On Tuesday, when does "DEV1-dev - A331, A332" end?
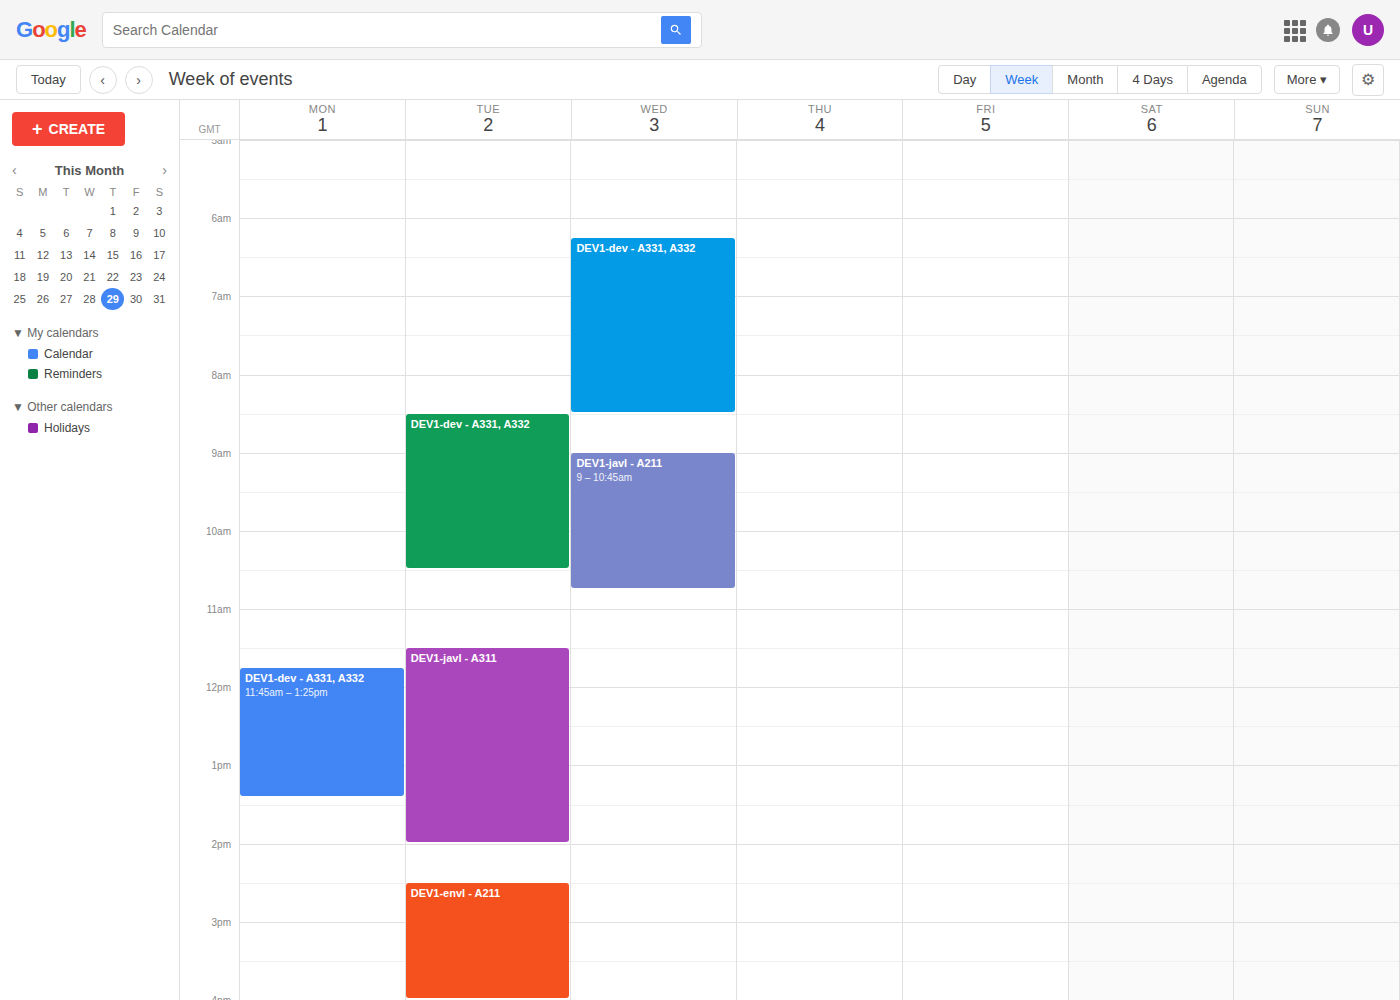
10:30 AM